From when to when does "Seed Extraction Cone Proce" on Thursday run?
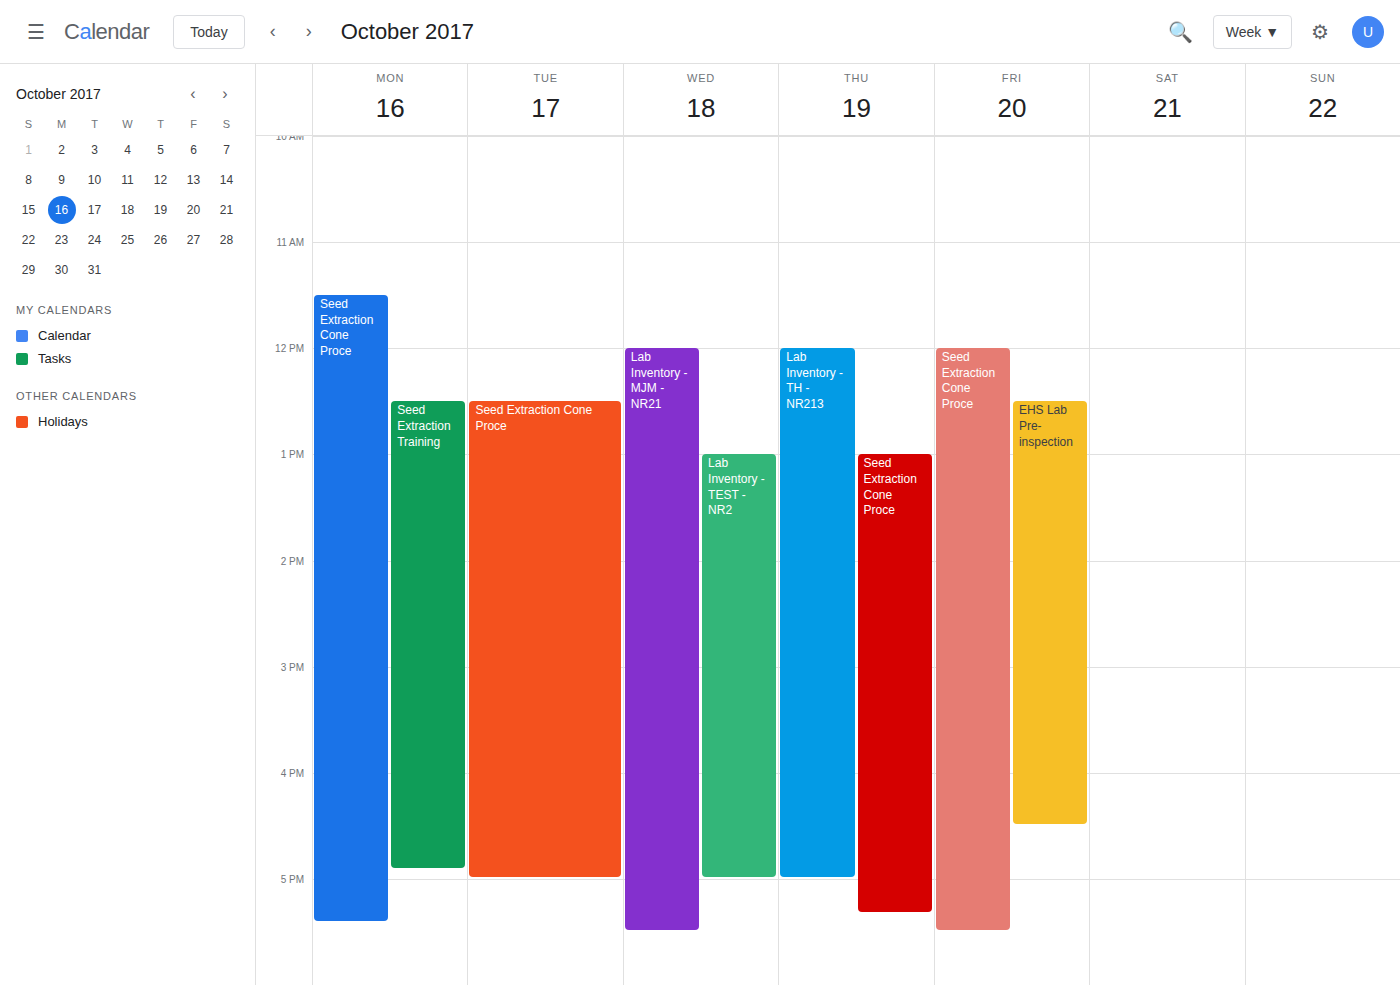
1:00 PM to 5:20 PM